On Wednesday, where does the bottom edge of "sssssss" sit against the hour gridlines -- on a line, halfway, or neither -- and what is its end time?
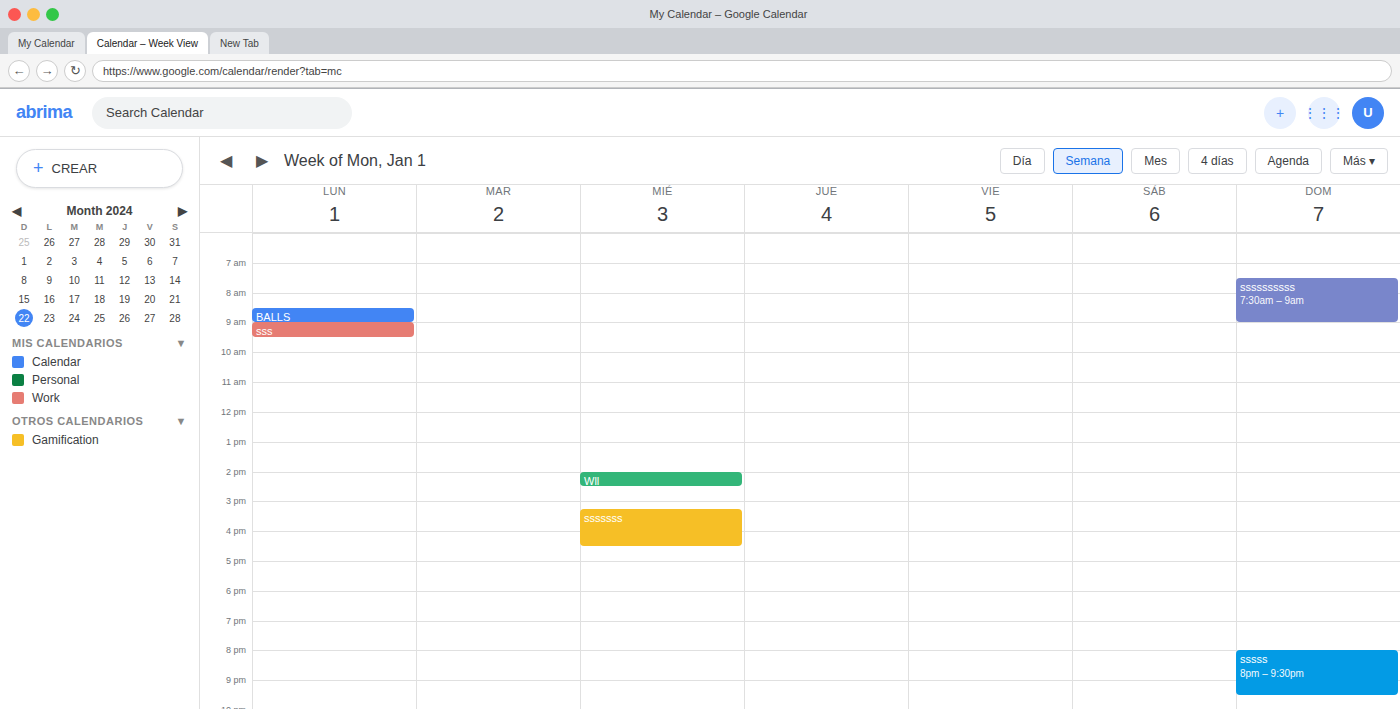
4:30 PM -- halfway between the 4 PM and 5 PM lines.